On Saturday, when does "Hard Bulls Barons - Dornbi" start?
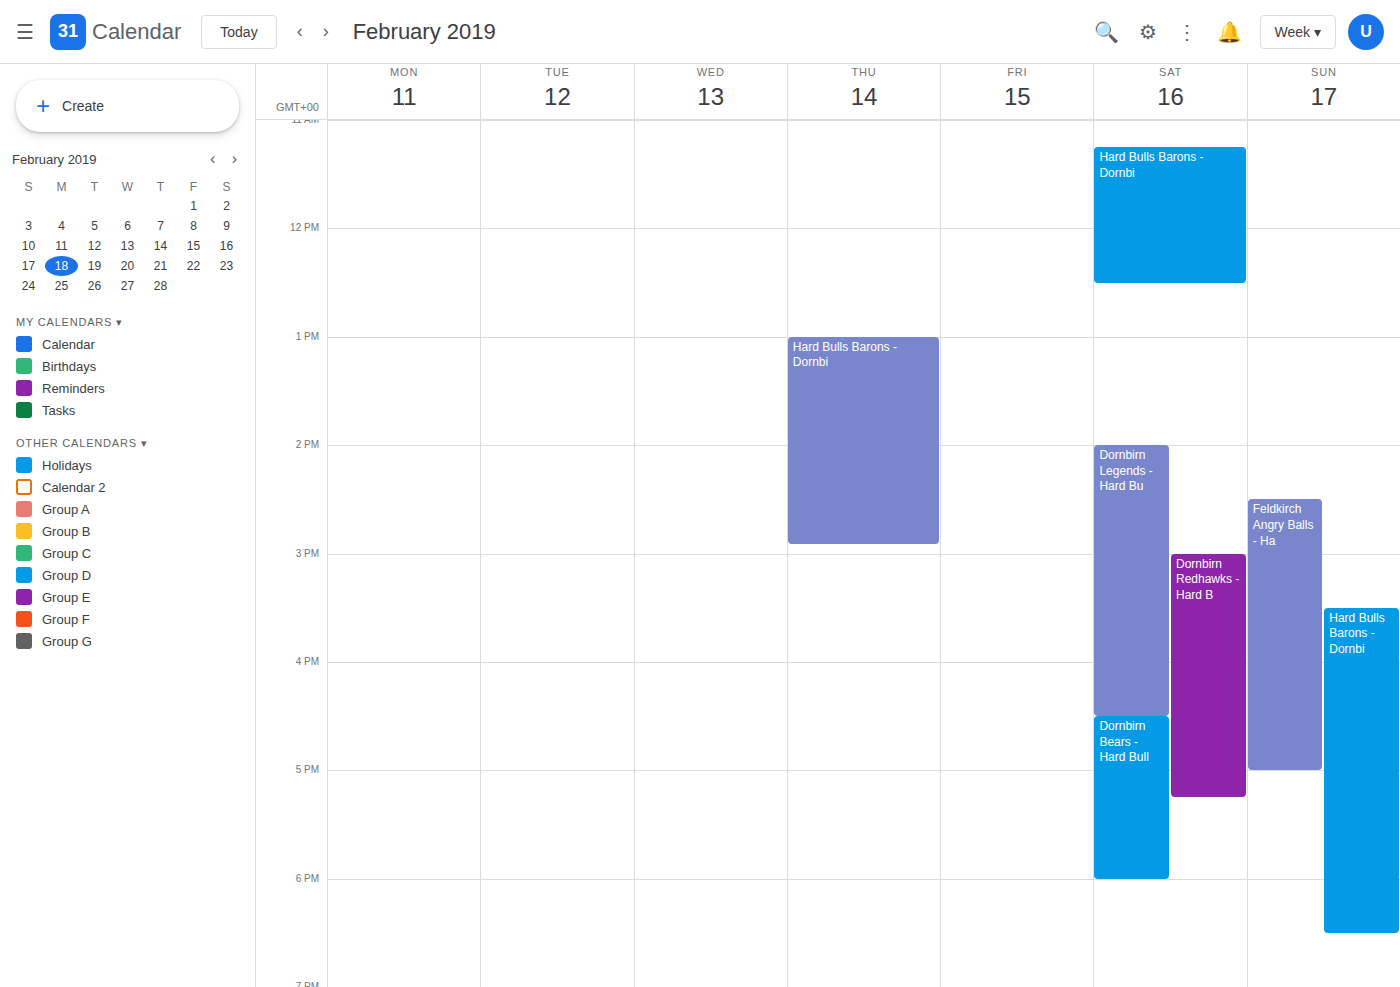
11:15 AM